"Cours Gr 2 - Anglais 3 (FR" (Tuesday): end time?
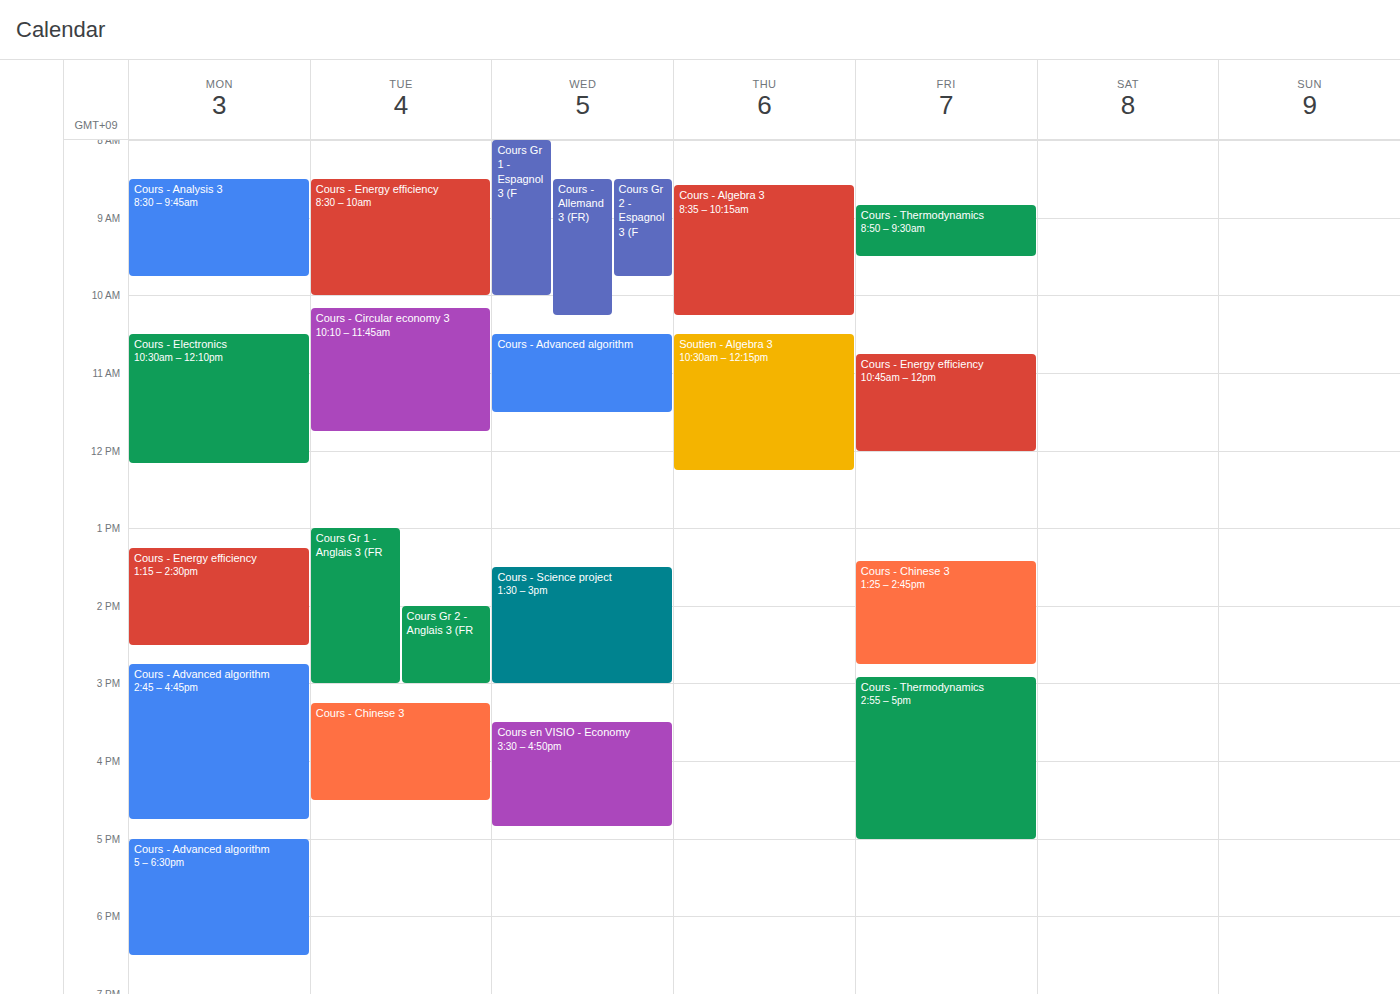
3:00 PM